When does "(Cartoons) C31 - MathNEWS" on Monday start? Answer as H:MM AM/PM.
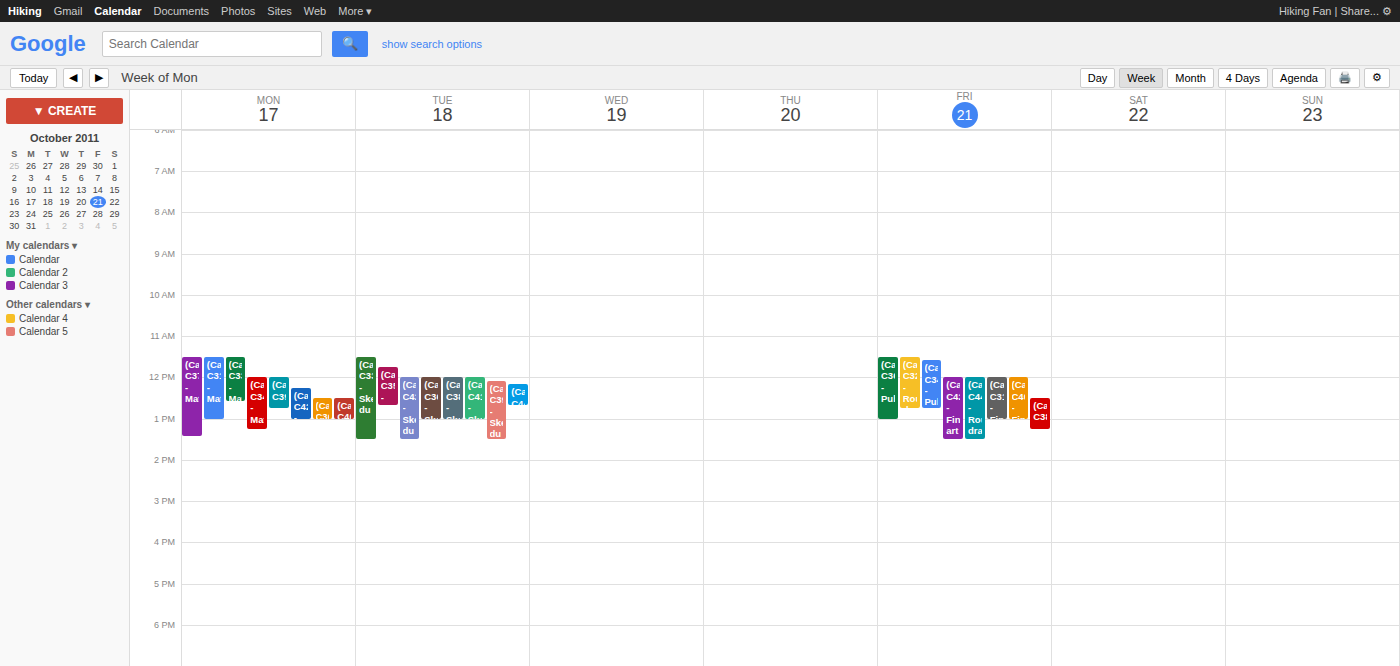
11:30 AM